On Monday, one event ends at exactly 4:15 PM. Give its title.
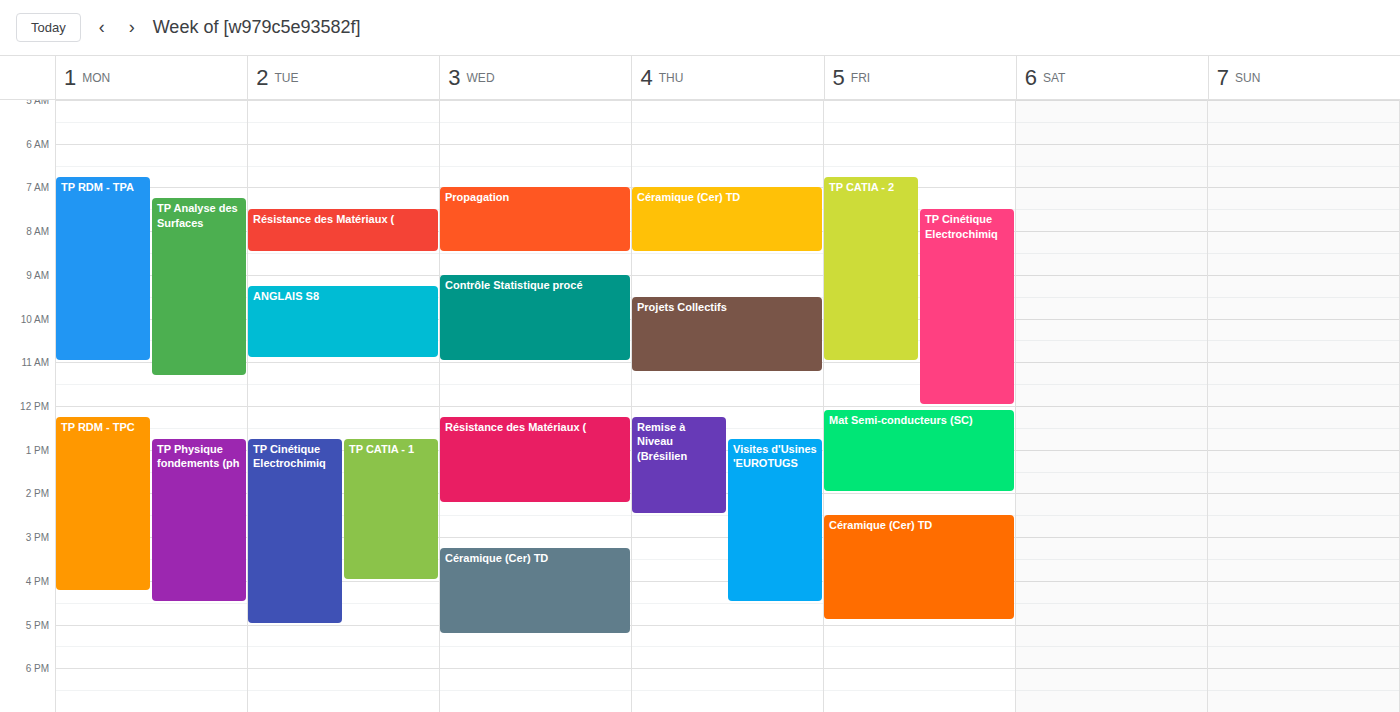
"TP RDM - TPC"